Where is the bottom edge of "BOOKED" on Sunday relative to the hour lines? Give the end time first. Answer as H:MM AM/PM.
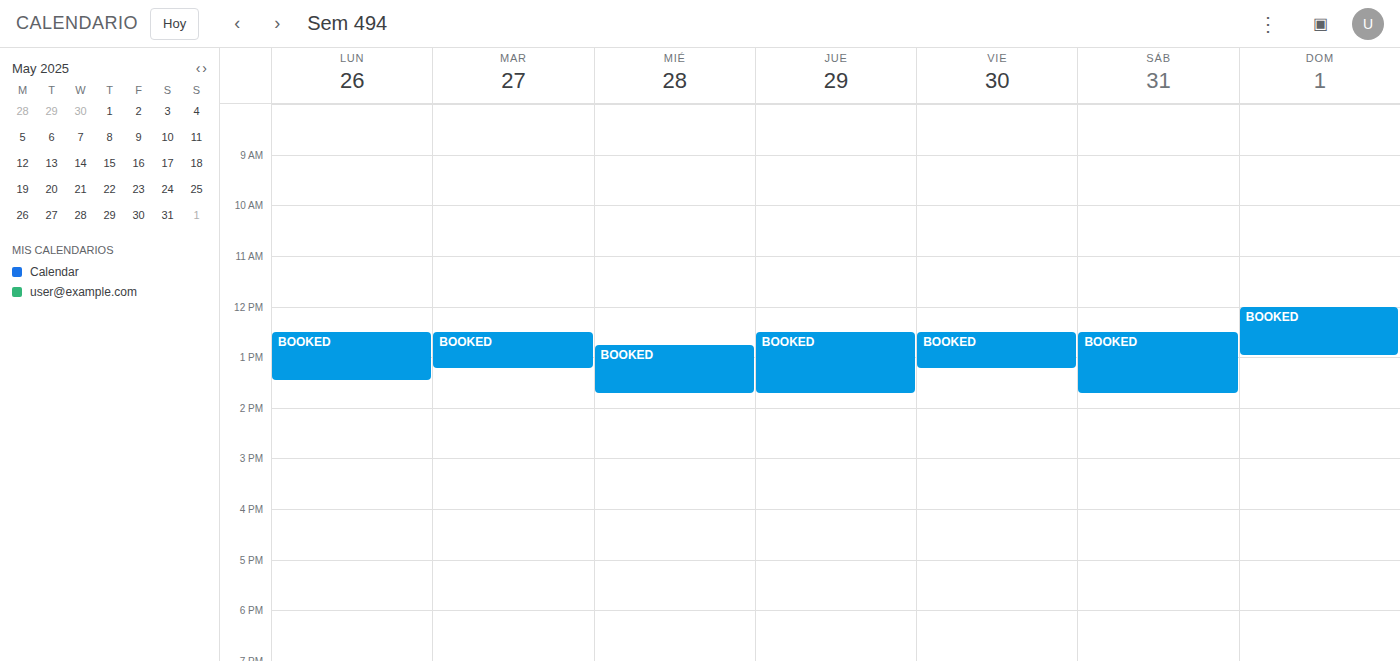
1:00 PM -- exactly on the 1 PM line.